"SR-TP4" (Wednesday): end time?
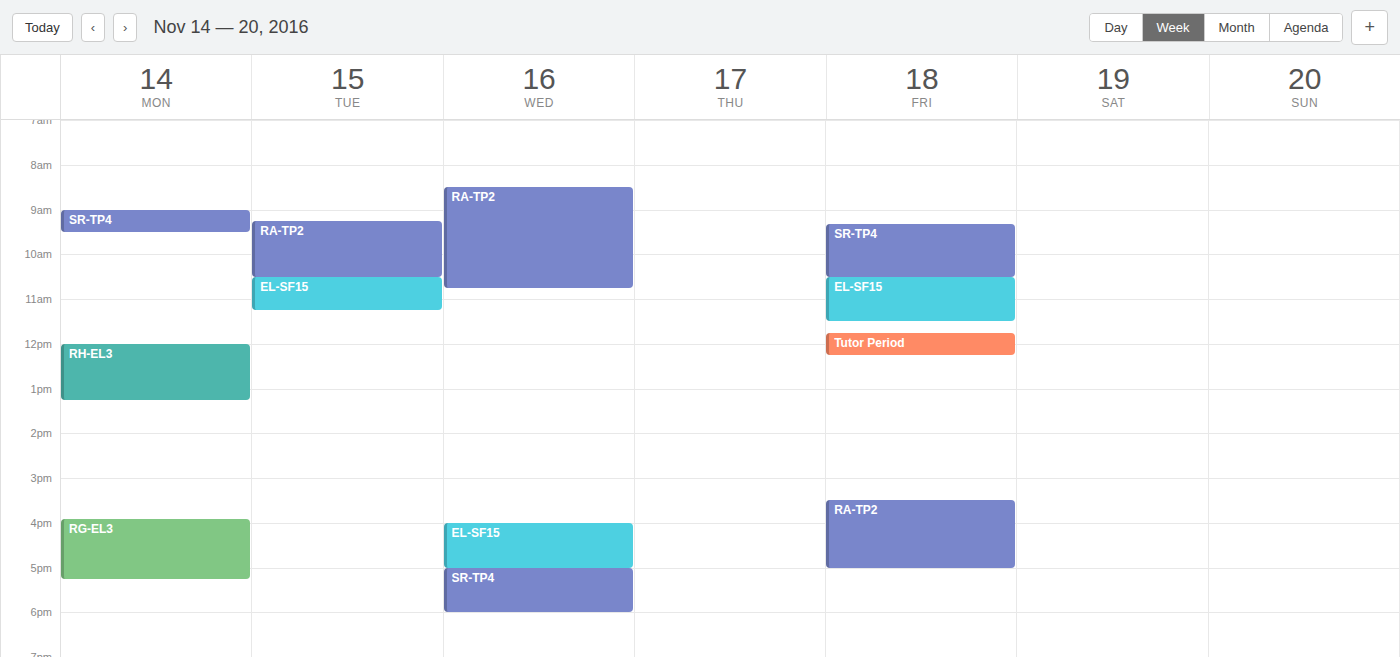
6:00 PM